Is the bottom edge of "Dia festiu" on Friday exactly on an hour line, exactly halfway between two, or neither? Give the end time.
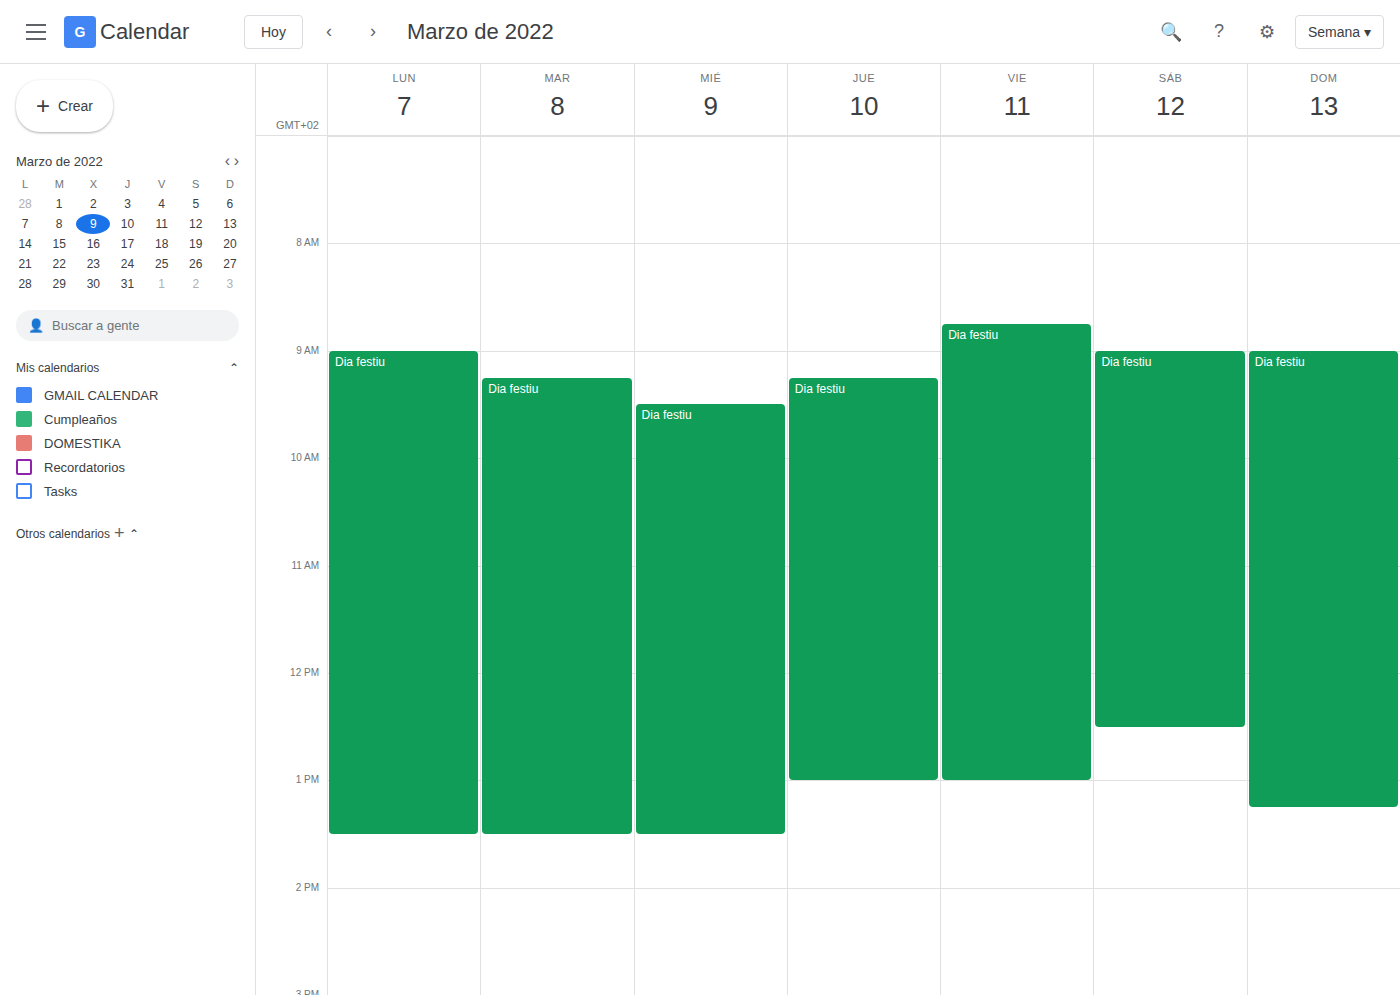
1:00 PM -- exactly on the 1 PM line.